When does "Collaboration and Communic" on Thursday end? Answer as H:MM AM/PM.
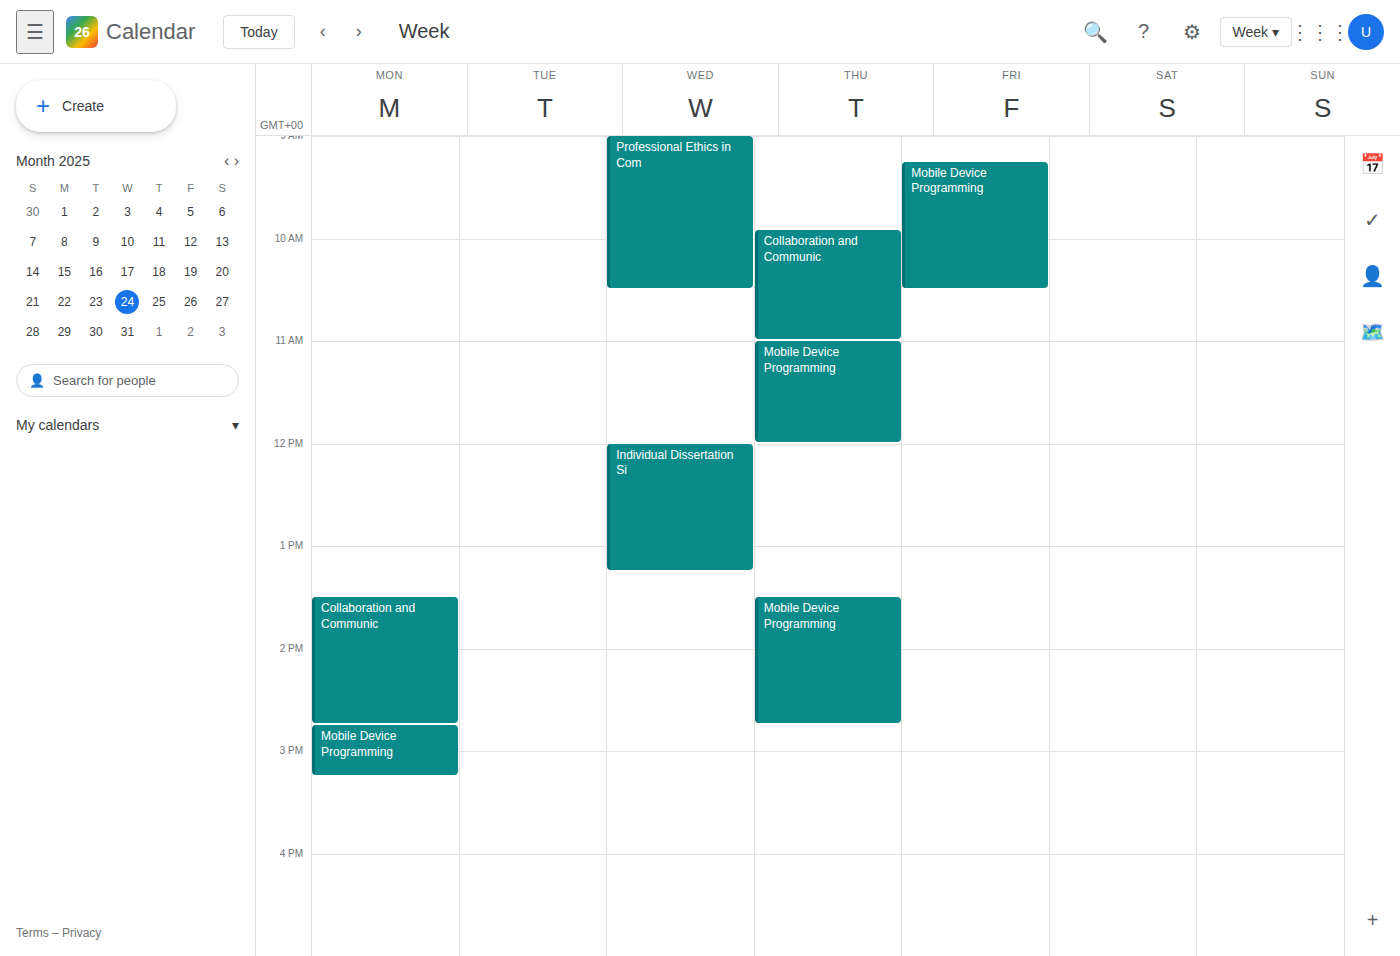
11:00 AM